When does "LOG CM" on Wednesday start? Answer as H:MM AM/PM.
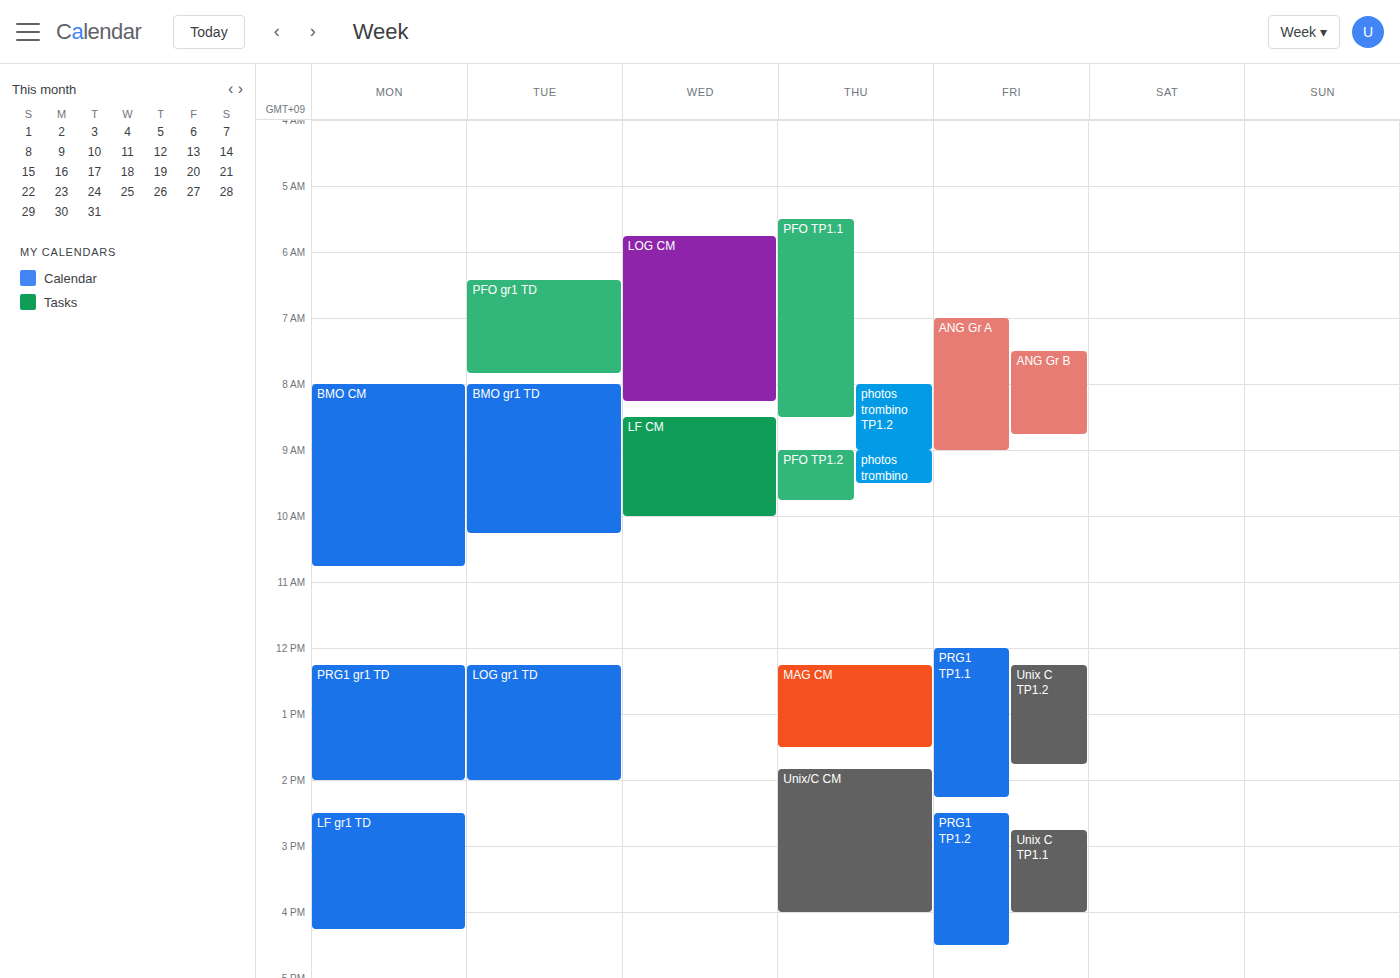
5:45 AM